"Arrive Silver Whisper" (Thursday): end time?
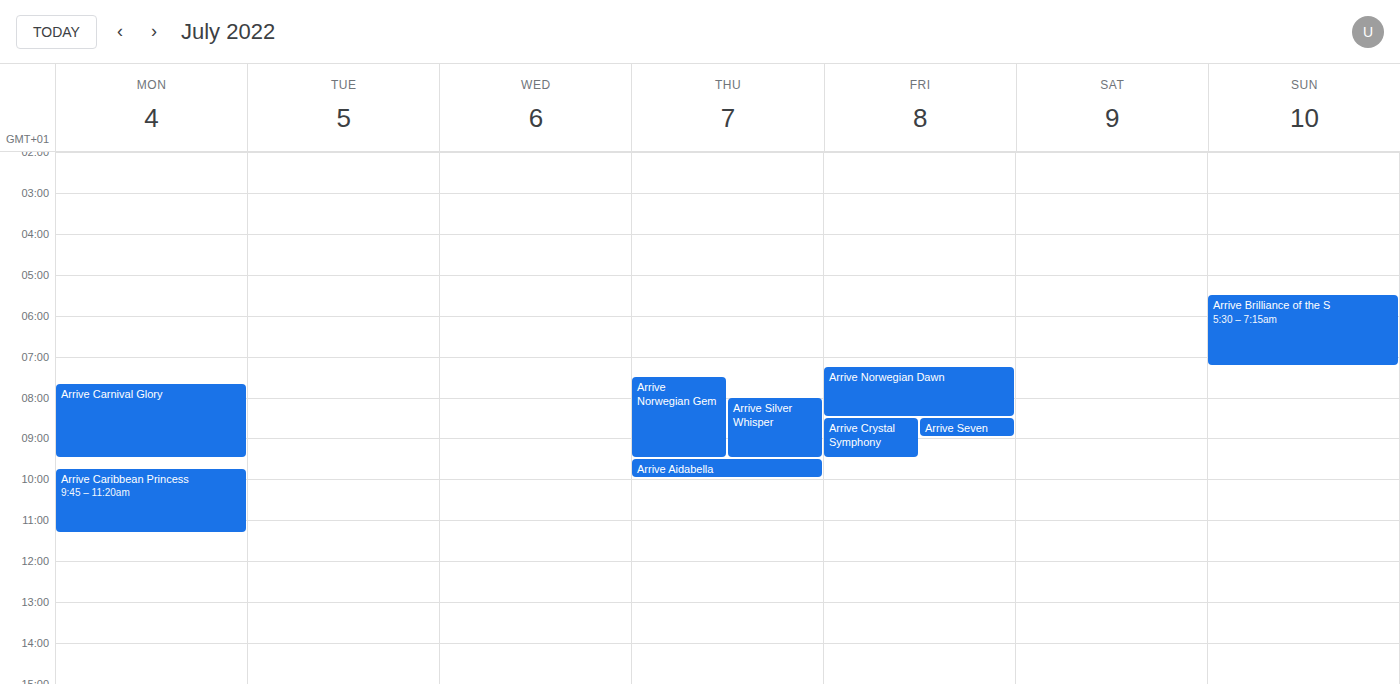
9:30 AM